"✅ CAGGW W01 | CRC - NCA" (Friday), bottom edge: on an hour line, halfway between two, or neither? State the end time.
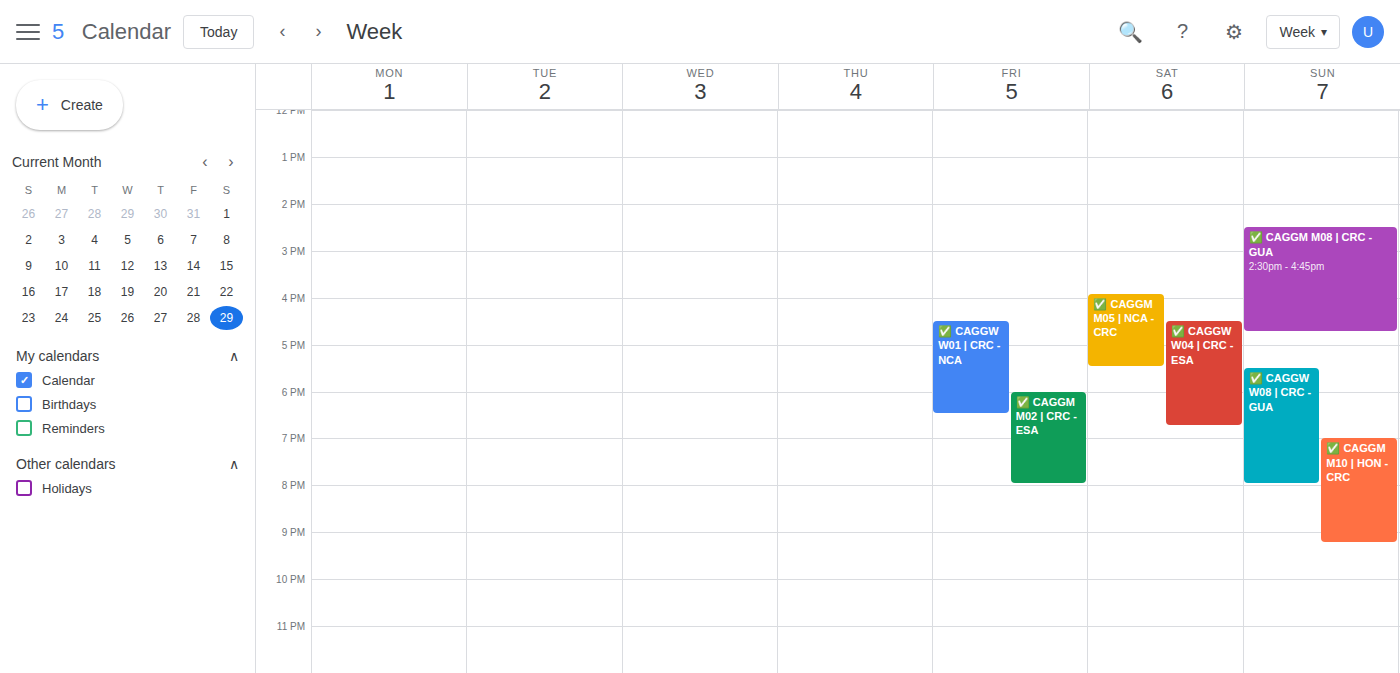
6:30 PM -- halfway between the 6 PM and 7 PM lines.